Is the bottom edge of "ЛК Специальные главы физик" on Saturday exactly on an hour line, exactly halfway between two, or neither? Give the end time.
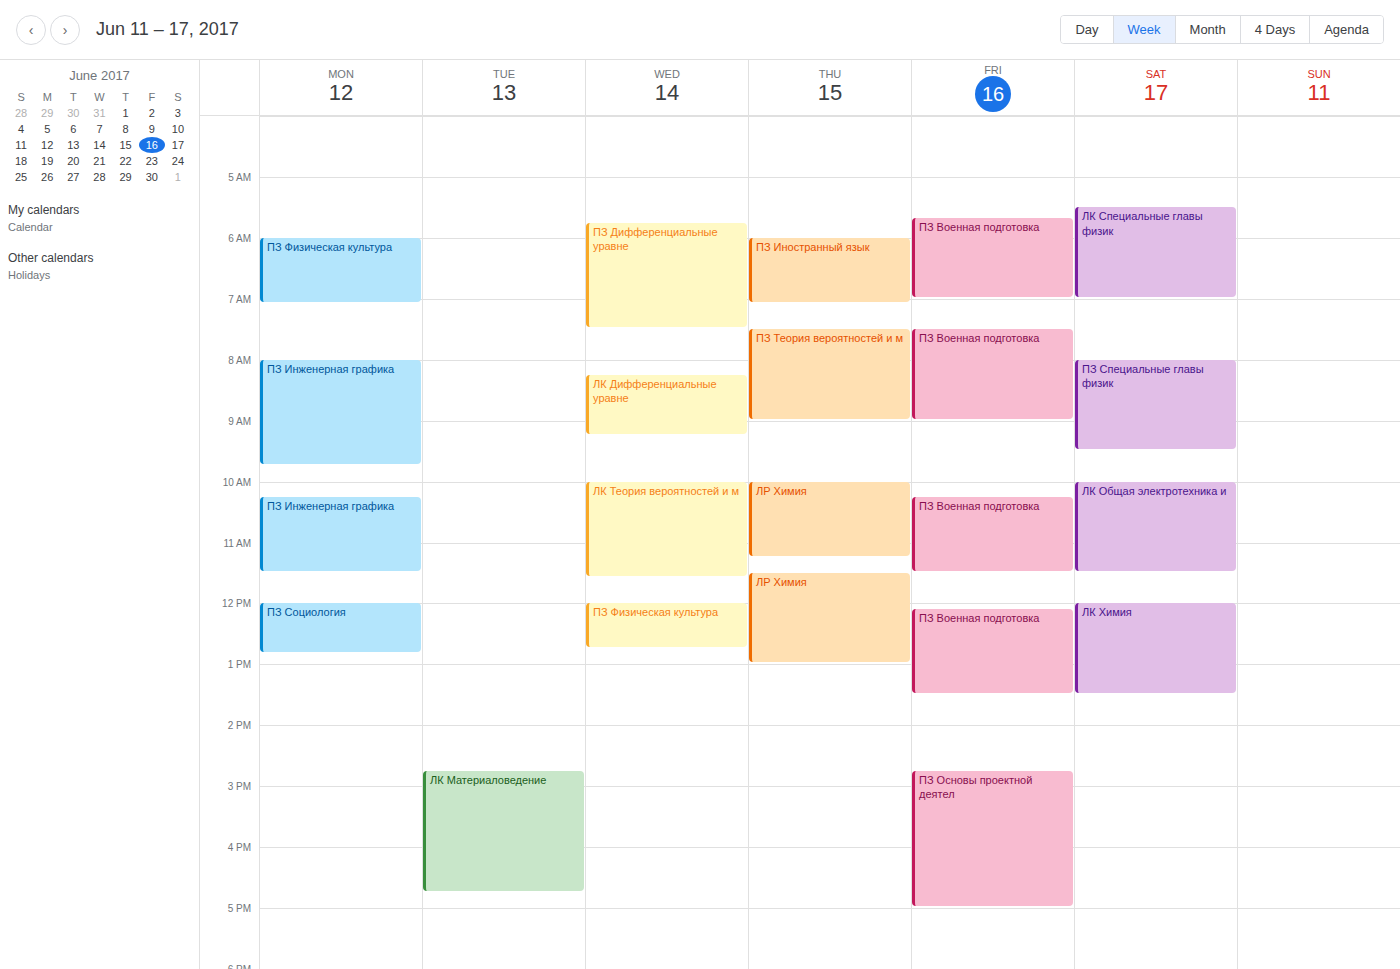
7:00 AM -- exactly on the 7 AM line.